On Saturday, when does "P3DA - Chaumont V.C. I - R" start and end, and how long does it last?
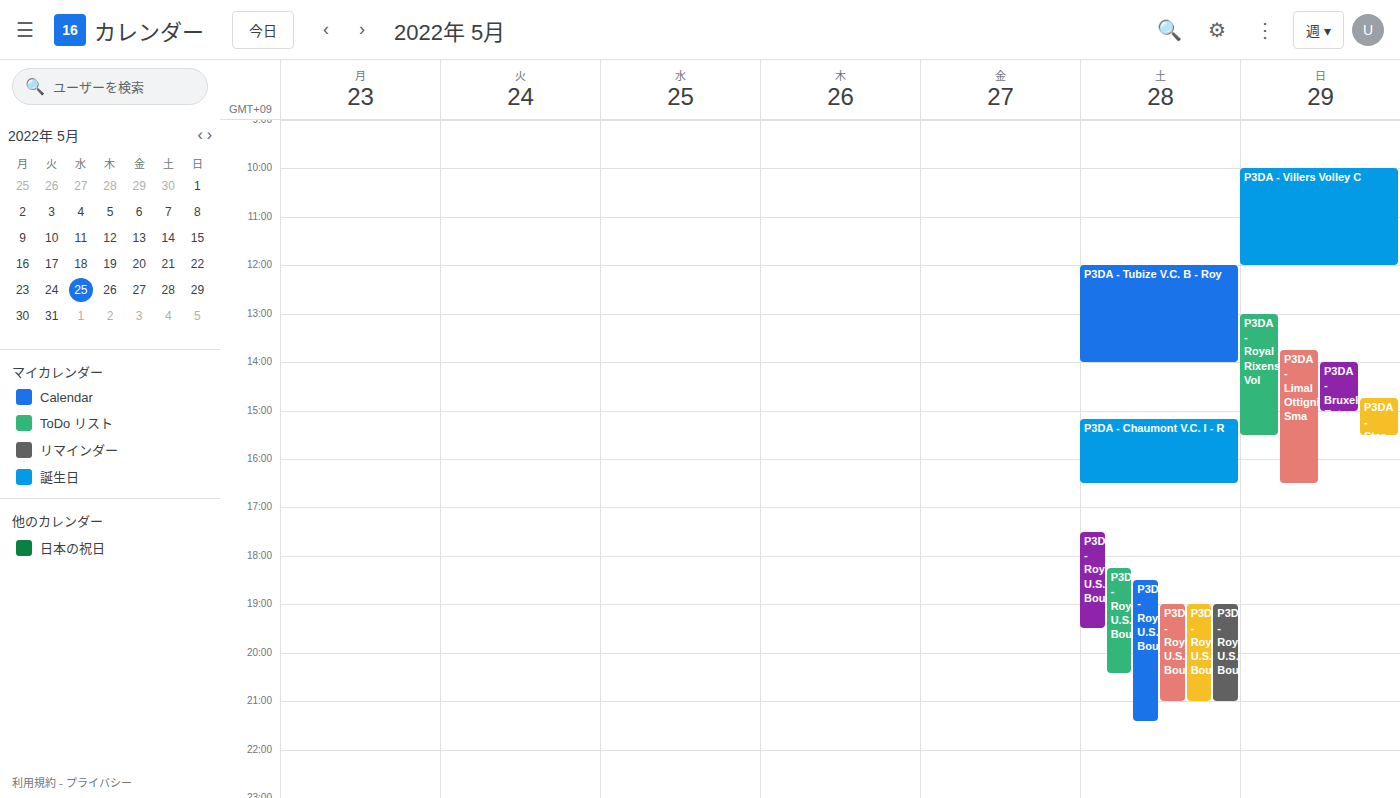
3:10 PM to 4:30 PM, 1 hour 20 minutes